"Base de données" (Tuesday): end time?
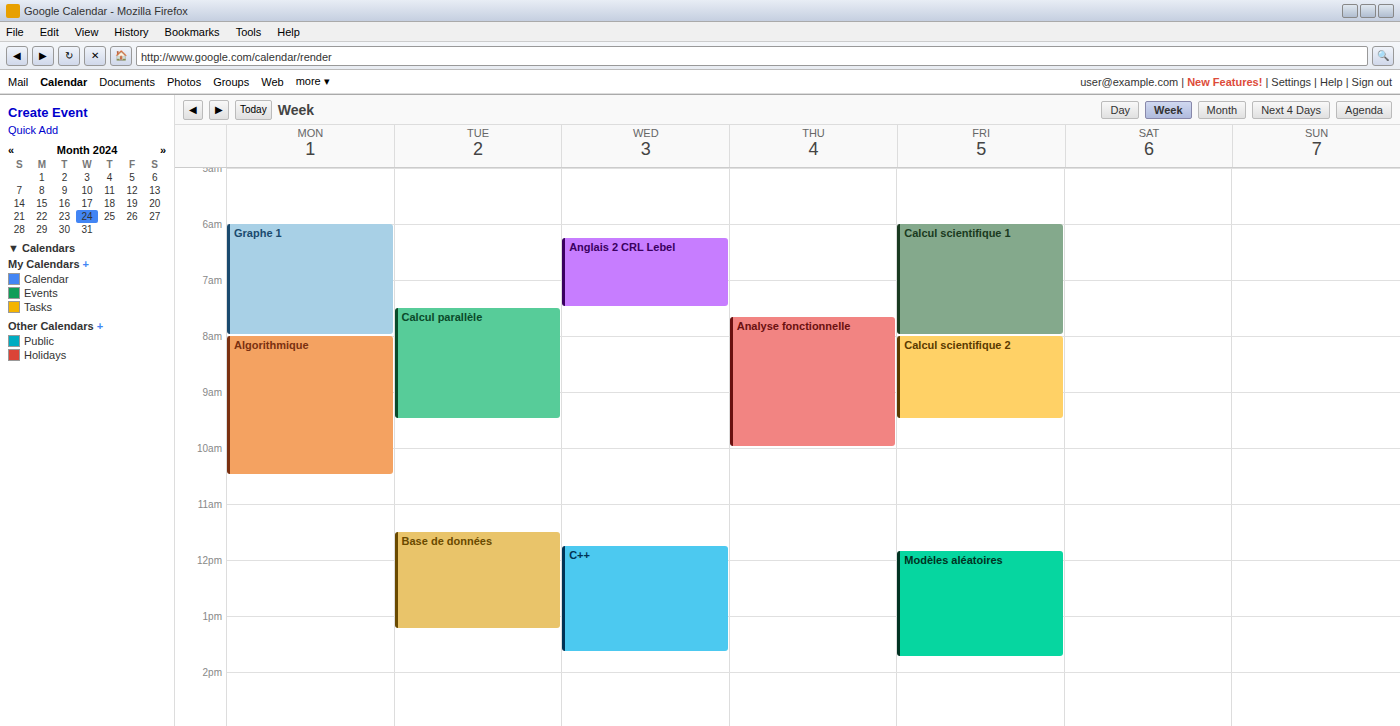
1:15 PM